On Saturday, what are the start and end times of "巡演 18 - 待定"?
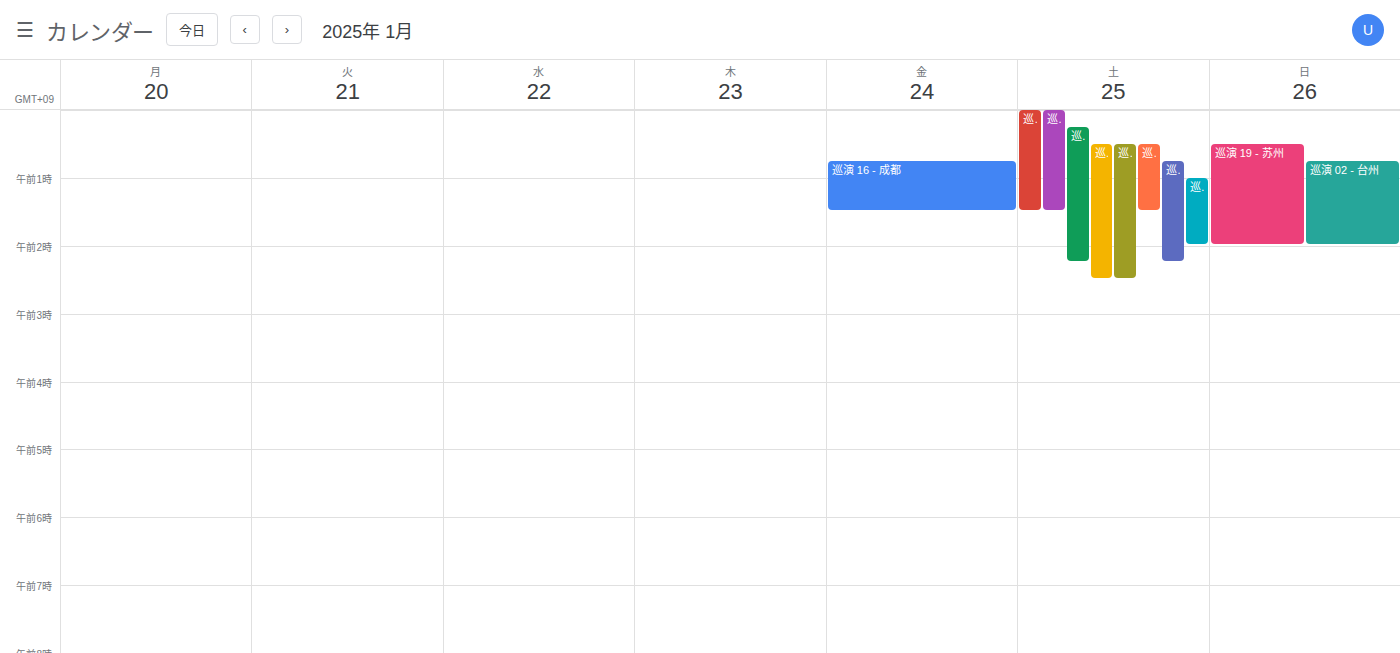
1:00 AM to 2:00 AM